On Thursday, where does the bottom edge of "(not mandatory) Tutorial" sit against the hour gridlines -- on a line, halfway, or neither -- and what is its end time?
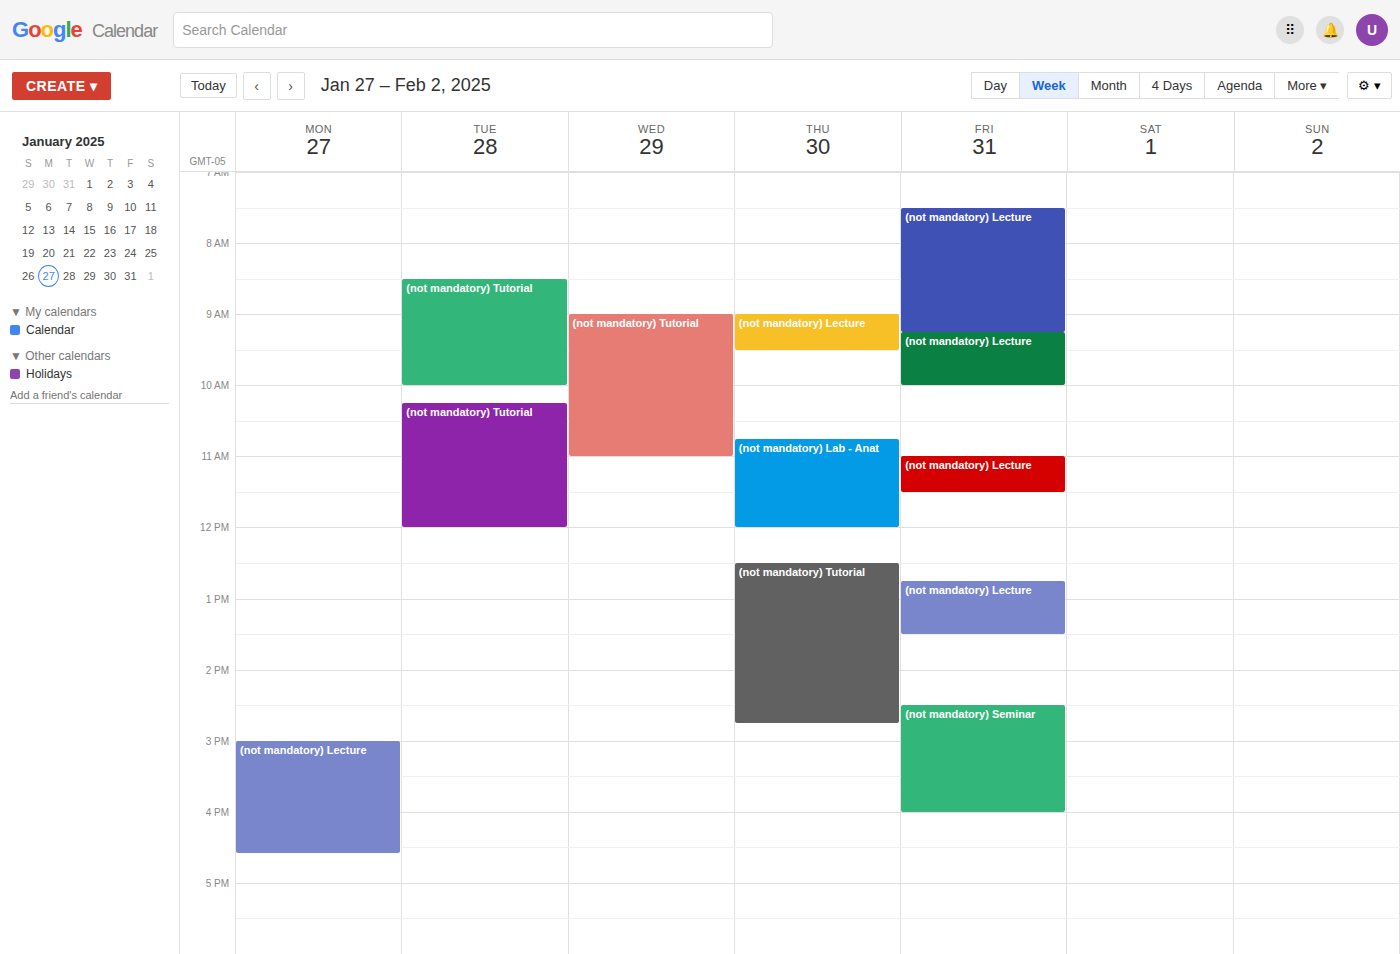
14:45 -- neither: three quarters of the way from the 14:00 line to the 15:00 line.